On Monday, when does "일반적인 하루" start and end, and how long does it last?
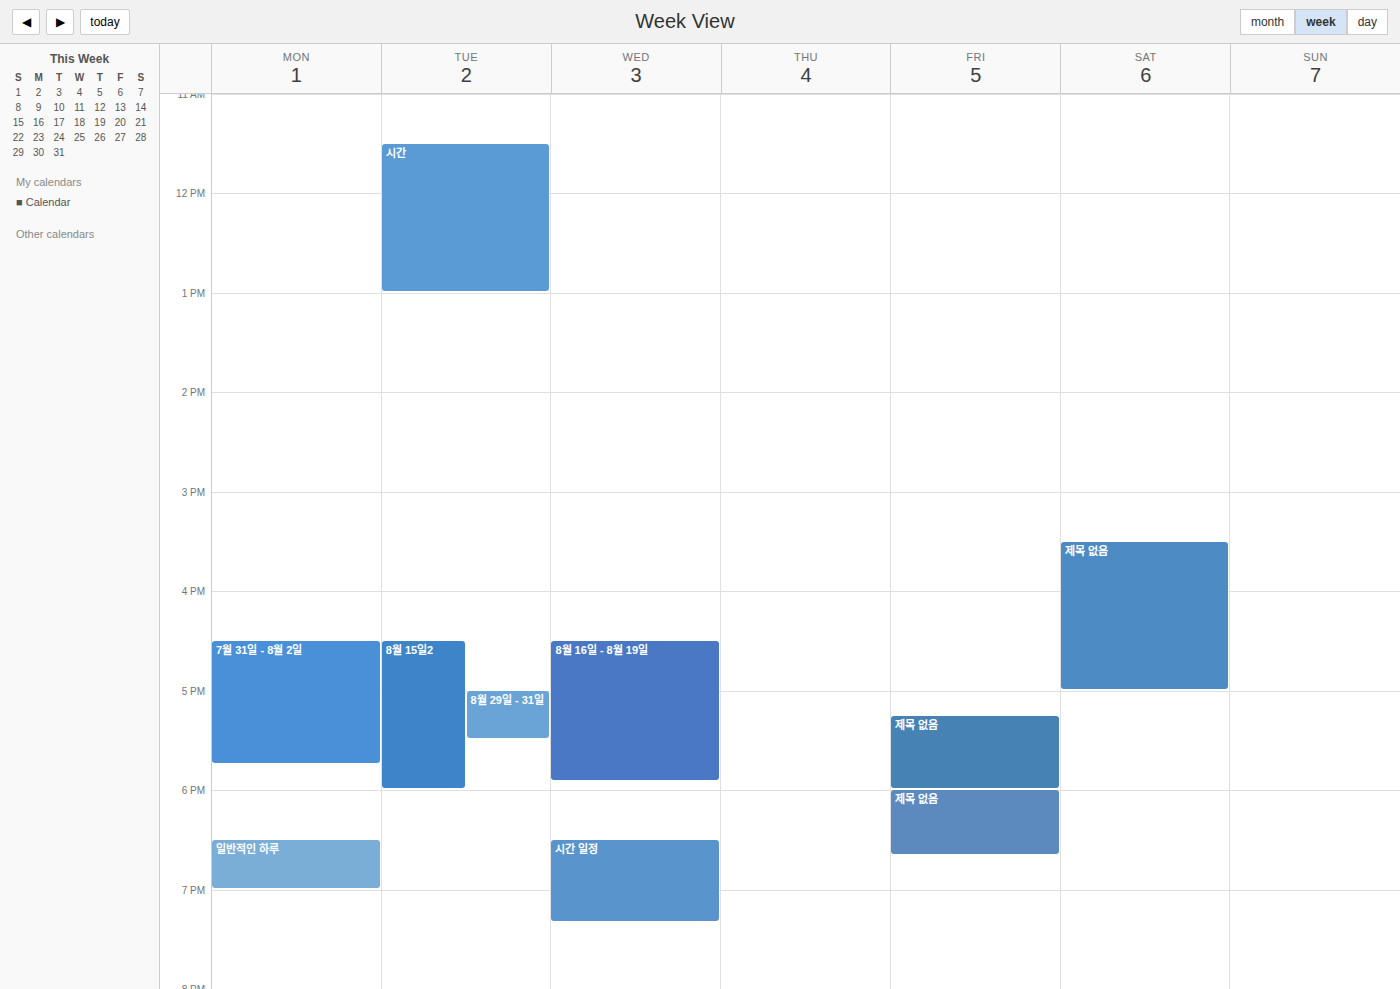
6:30 PM to 7:00 PM, 30 minutes